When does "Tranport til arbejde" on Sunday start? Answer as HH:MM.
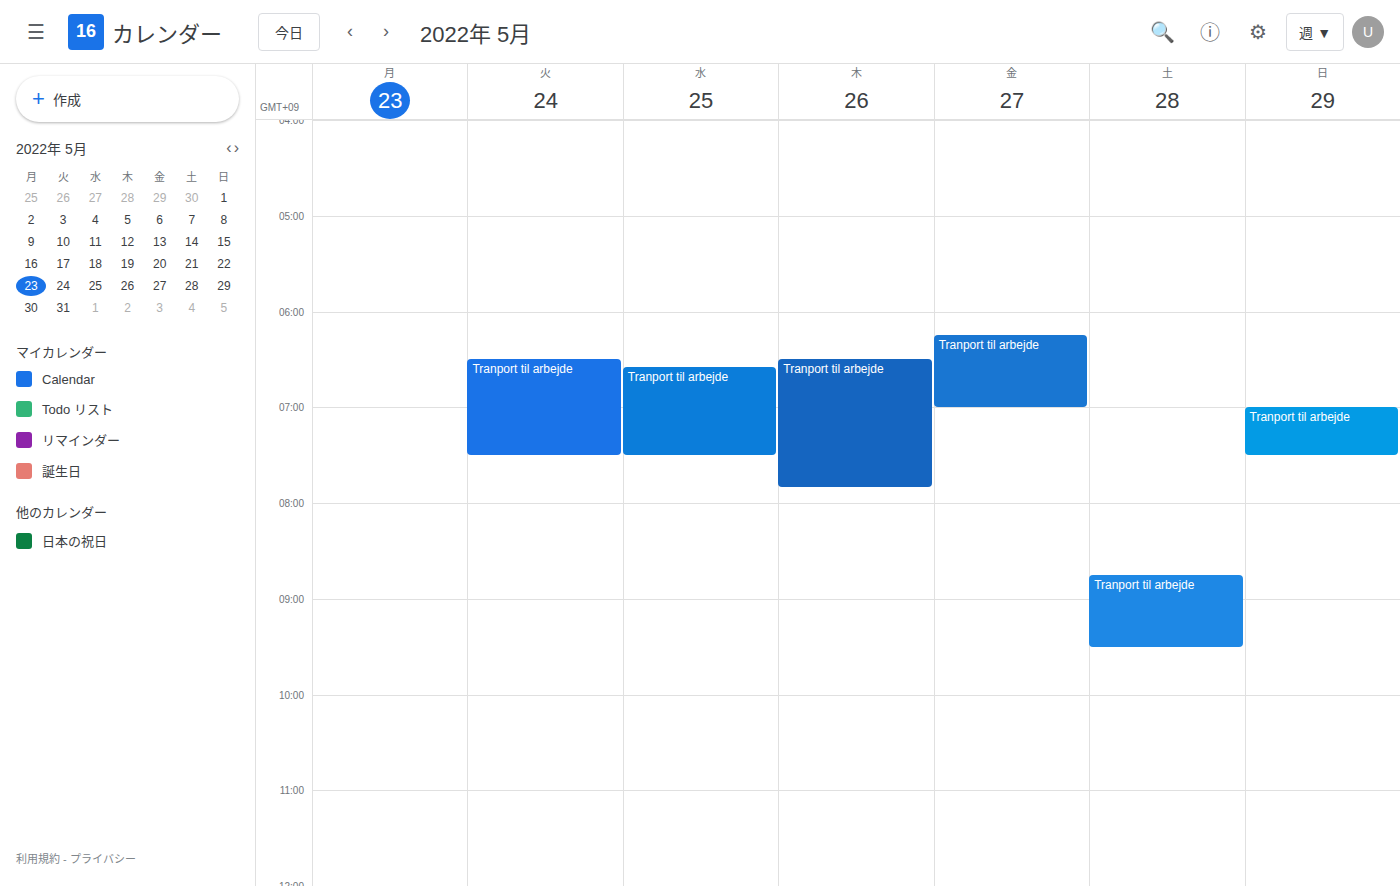
07:00